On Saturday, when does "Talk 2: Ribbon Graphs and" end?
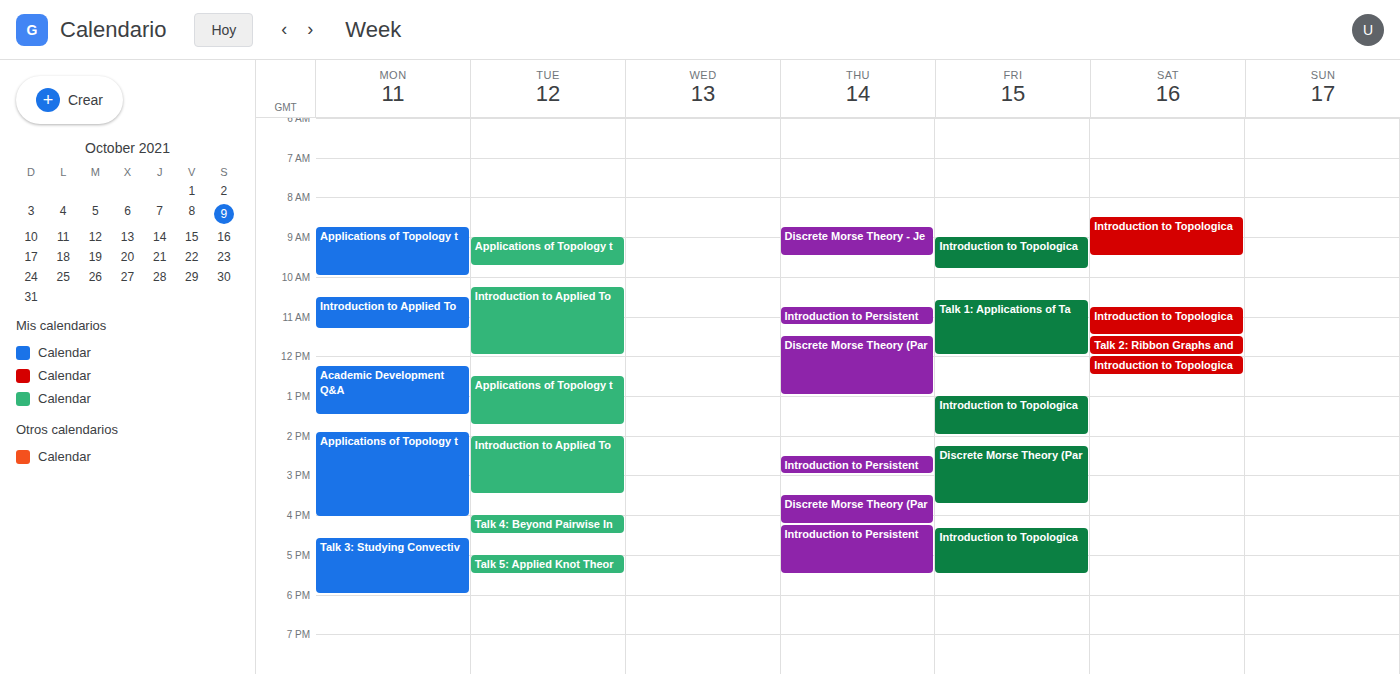
12:00 PM